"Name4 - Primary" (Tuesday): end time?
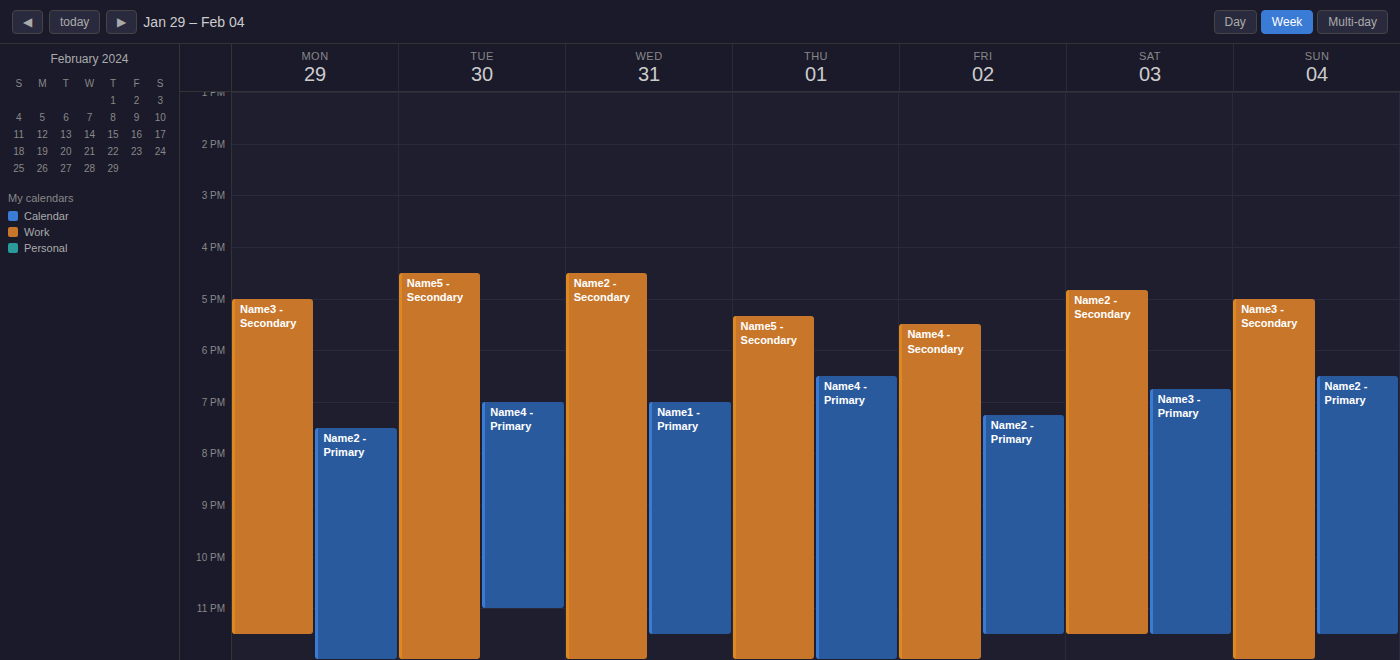
11:00 PM